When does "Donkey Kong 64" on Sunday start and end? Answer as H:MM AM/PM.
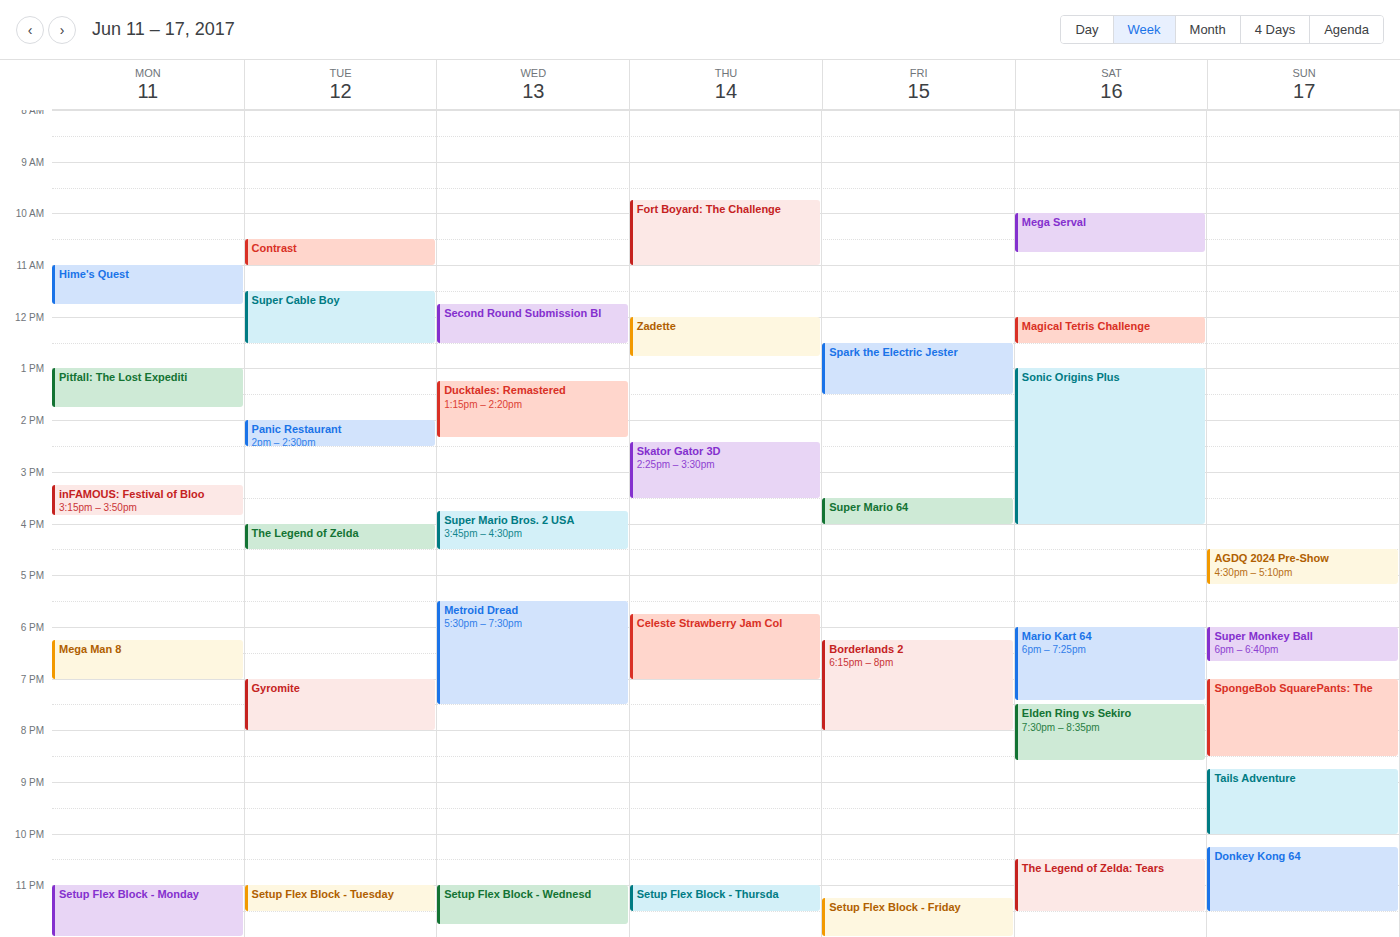
10:15 PM to 11:30 PM